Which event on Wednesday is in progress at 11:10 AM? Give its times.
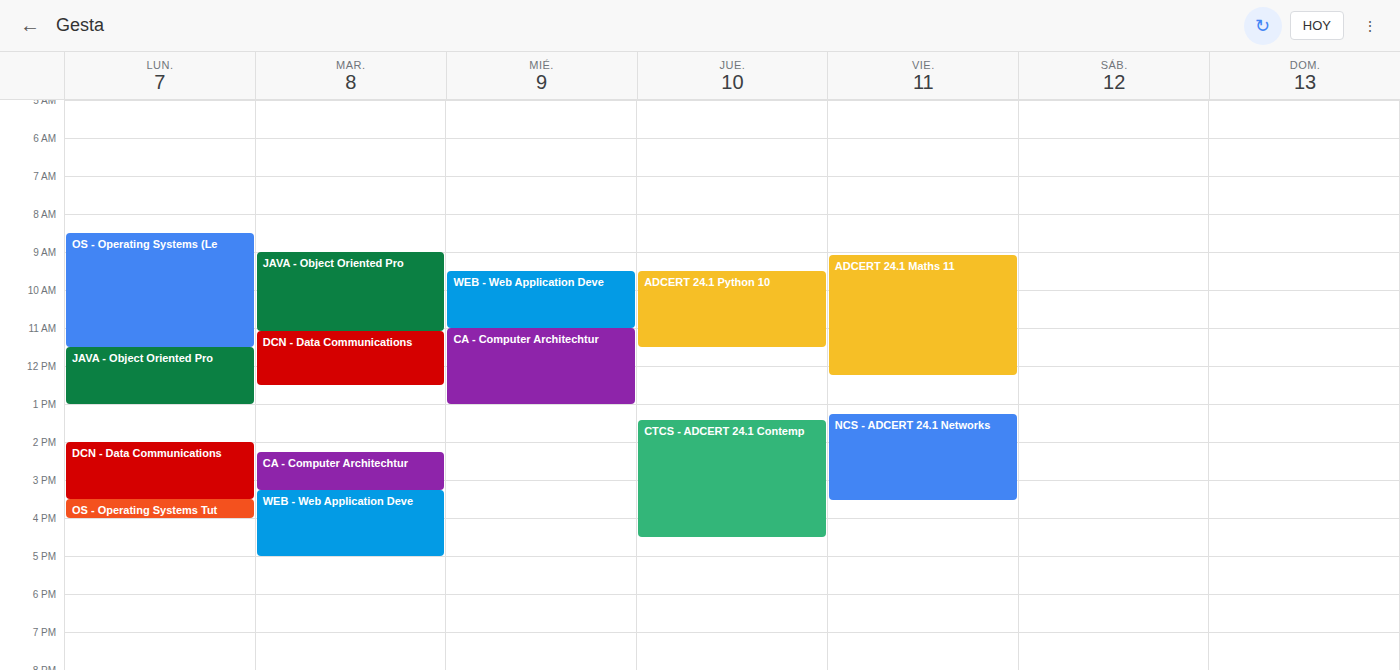
"CA - Computer Architechtur", 11:00 AM to 1:00 PM